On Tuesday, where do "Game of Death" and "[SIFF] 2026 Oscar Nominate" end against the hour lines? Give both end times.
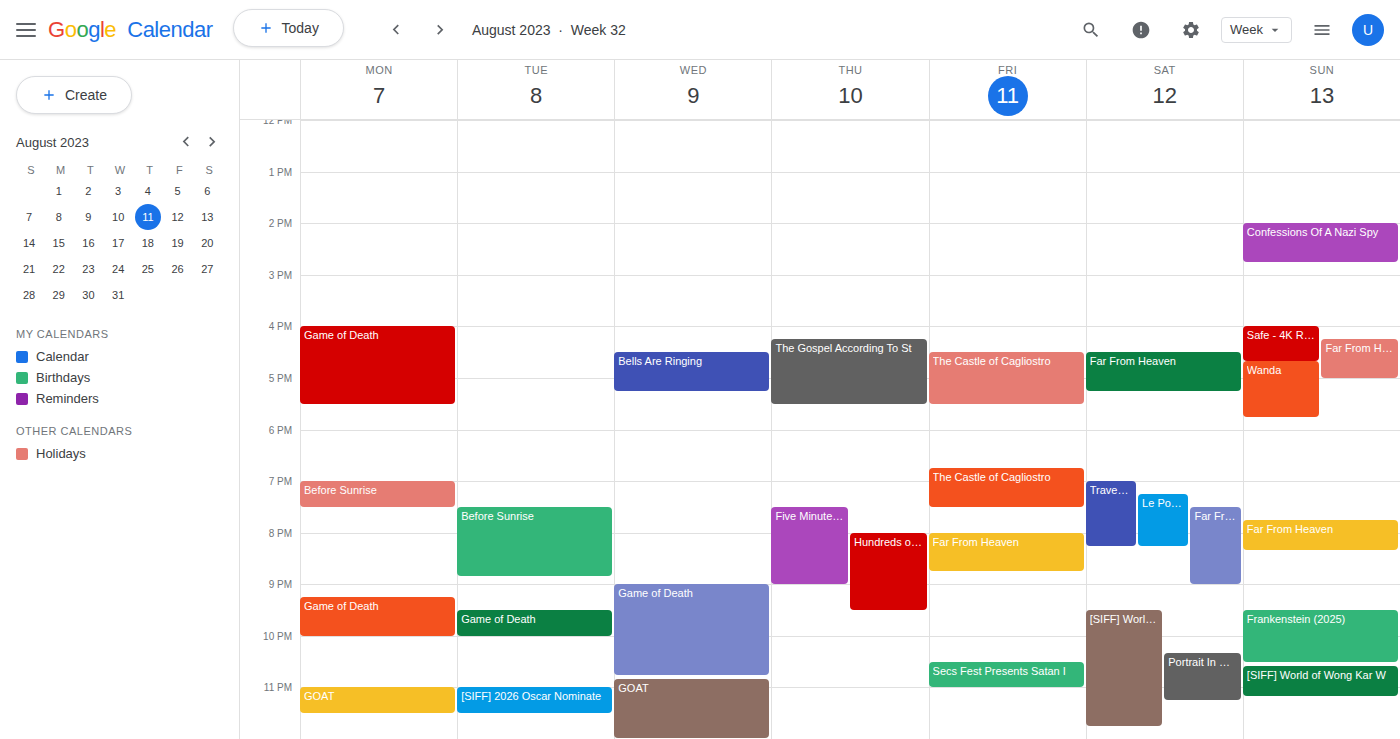
"Game of Death": 10:00 PM, exactly on the 10 PM line. "[SIFF] 2026 Oscar Nominate": 11:30 PM, halfway between the 11 PM and 12 AM lines.